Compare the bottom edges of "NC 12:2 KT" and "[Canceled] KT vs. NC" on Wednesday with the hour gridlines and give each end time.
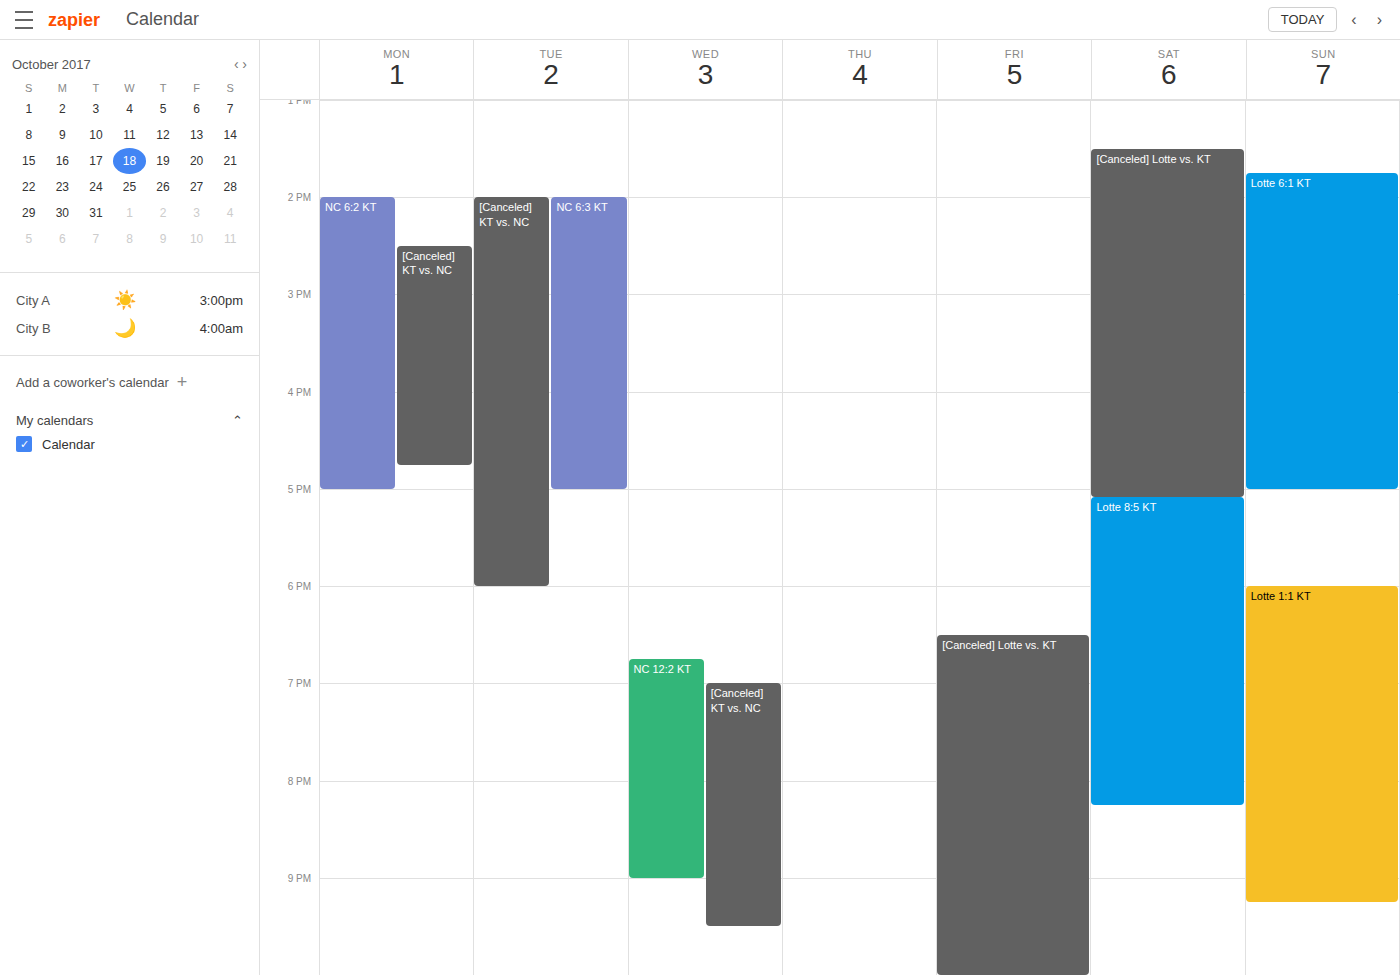
"NC 12:2 KT": 9:00 PM, exactly on the 9 PM line. "[Canceled] KT vs. NC": 9:30 PM, halfway between the 9 PM and 10 PM lines.